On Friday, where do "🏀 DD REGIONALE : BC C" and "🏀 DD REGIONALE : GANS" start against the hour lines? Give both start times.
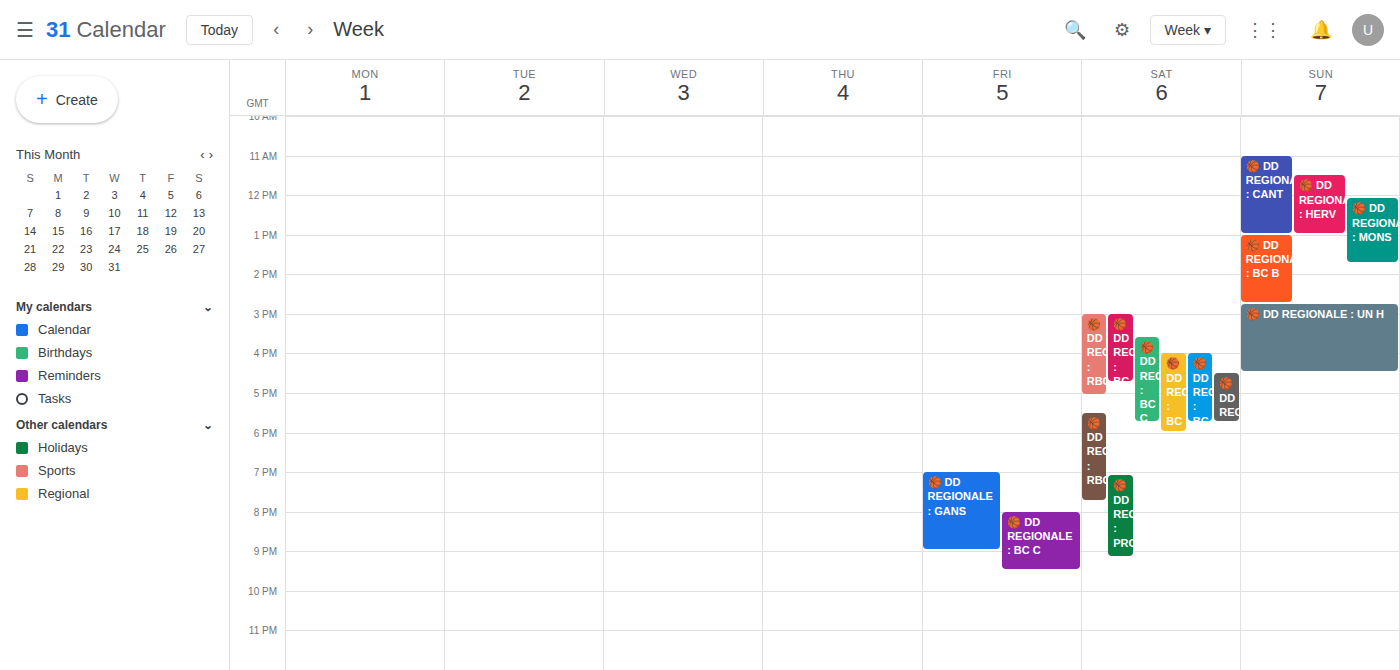
"🏀 DD REGIONALE : BC C": 20:00, exactly on the 20:00 line. "🏀 DD REGIONALE : GANS": 19:00, exactly on the 19:00 line.